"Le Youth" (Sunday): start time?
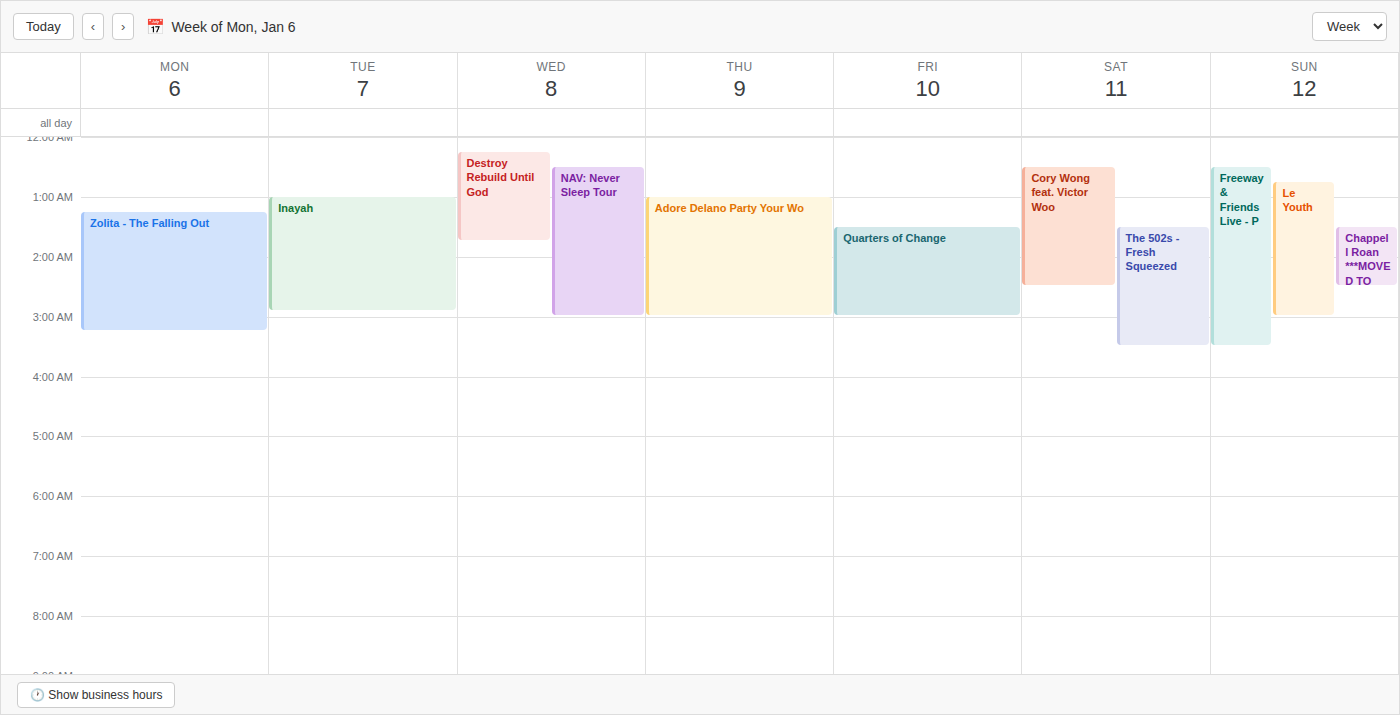
12:45 AM